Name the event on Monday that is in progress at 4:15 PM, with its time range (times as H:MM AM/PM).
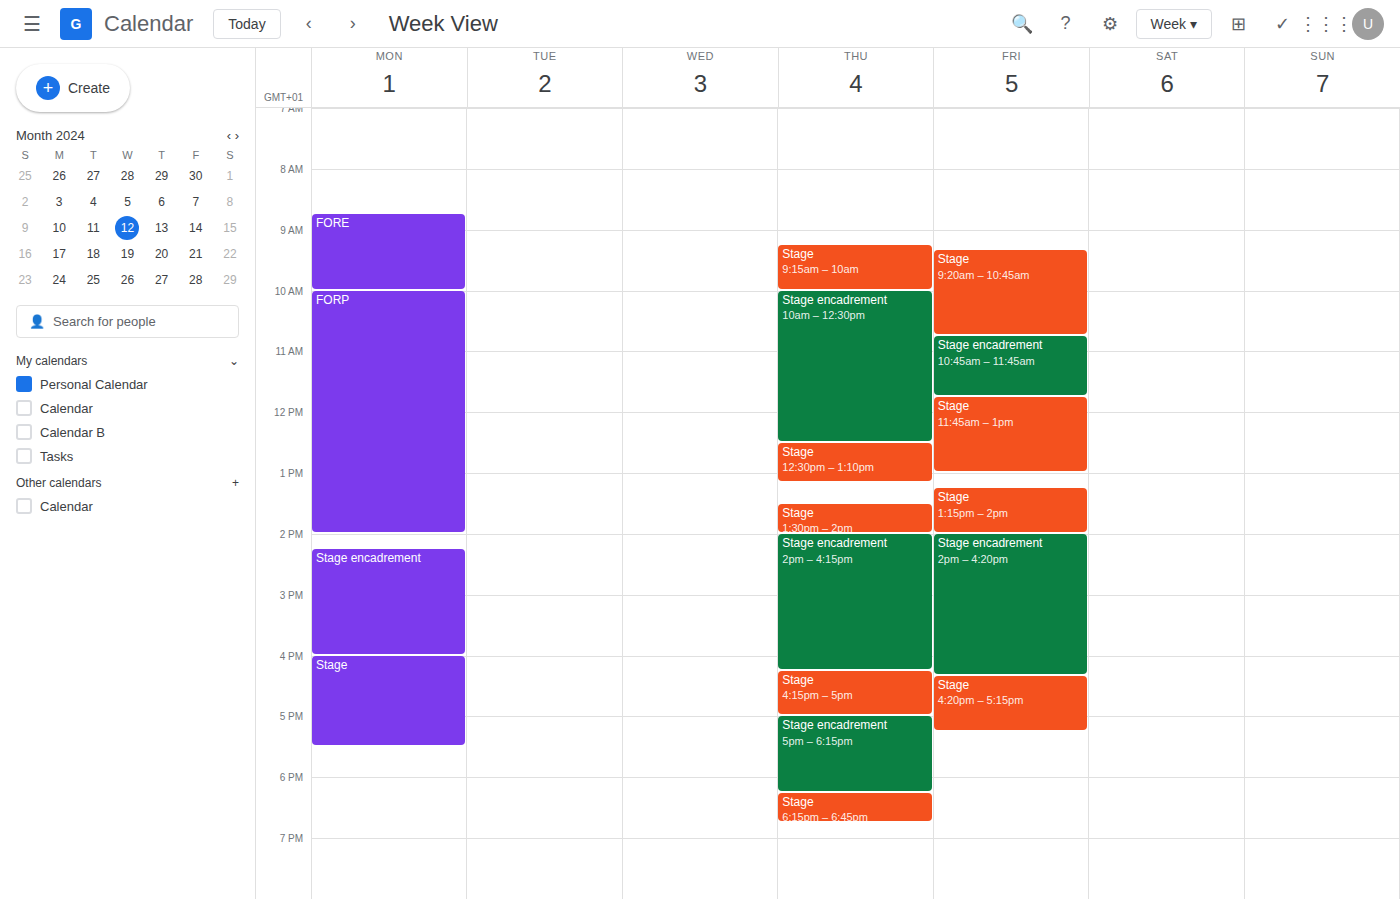
"Stage", 4:00 PM to 5:30 PM